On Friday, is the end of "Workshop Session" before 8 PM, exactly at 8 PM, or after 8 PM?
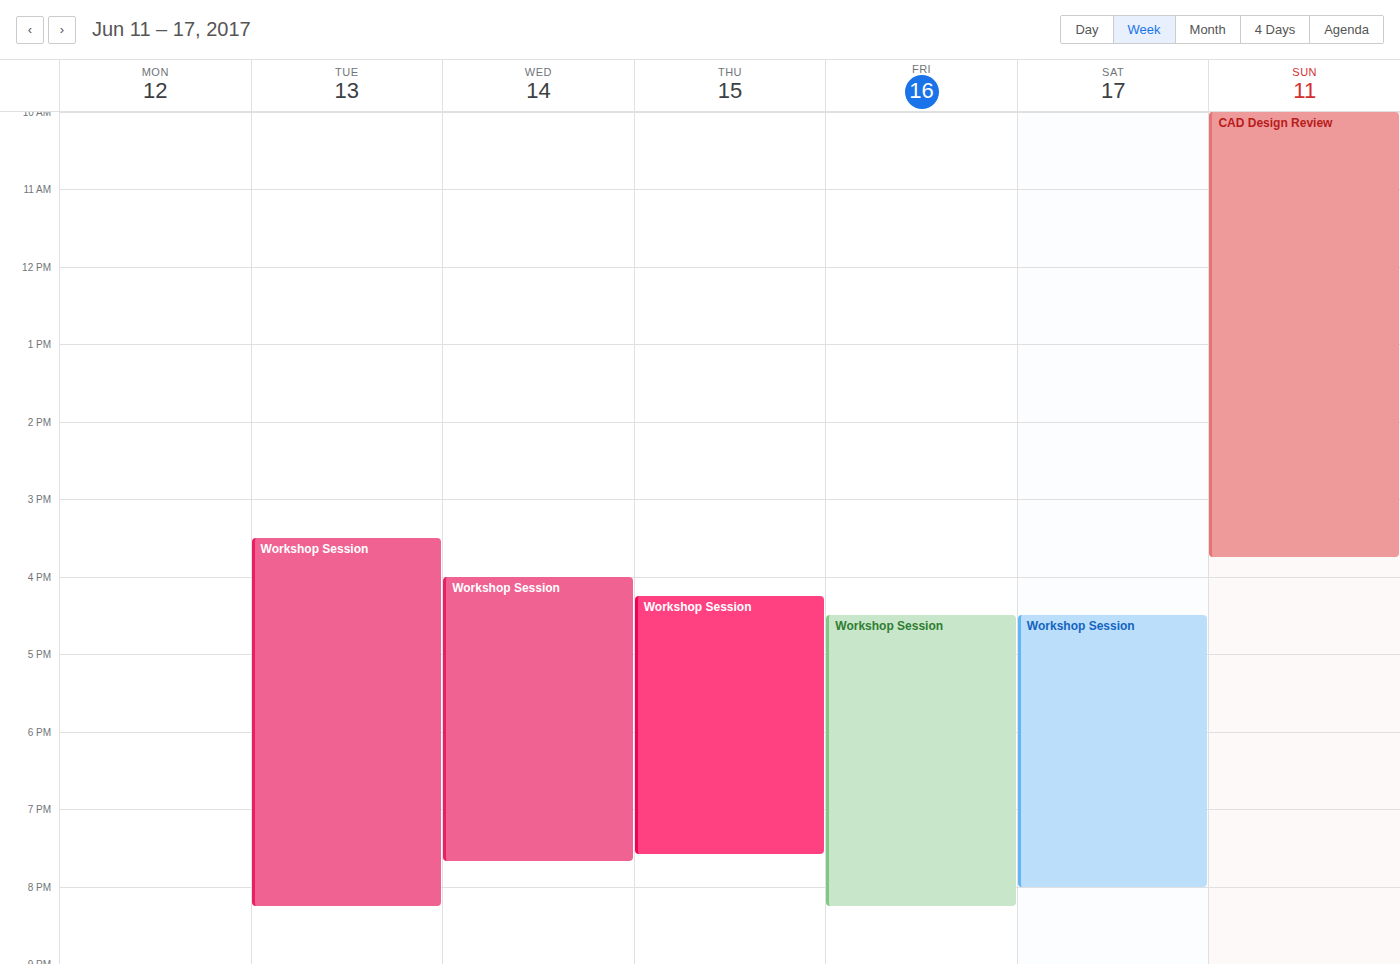
8:15 PM -- after 8 PM, 15 minutes below the 8 PM line.